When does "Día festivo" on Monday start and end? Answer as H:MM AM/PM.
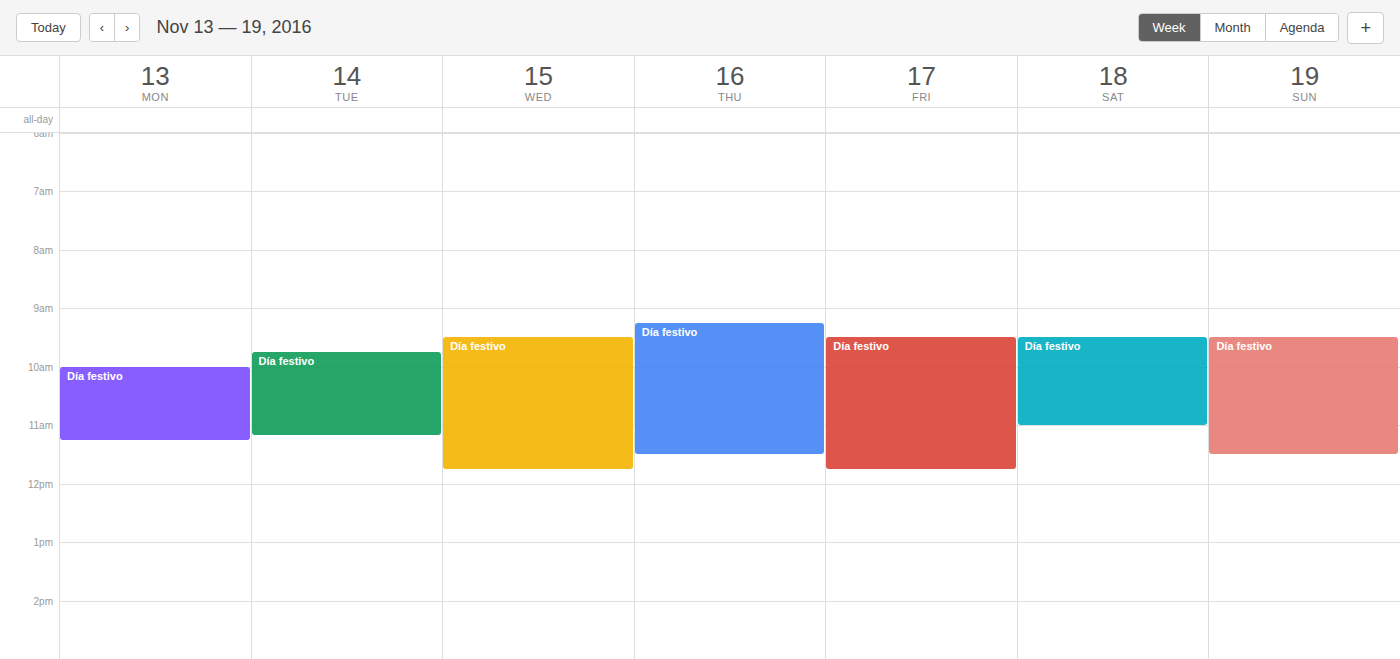
10:00 AM to 11:15 AM